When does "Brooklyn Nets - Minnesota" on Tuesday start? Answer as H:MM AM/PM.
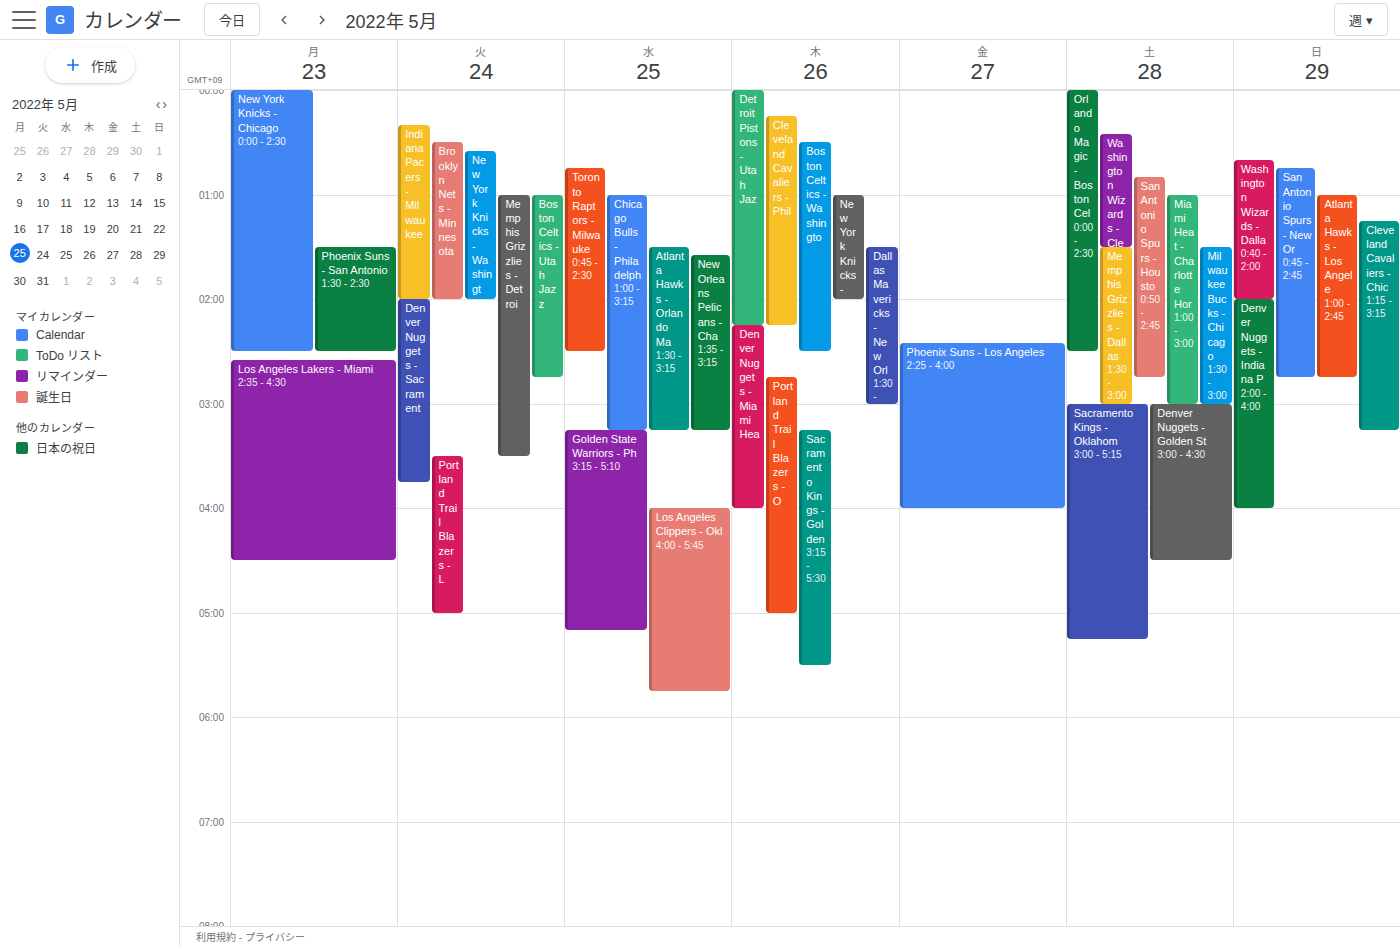
12:30 AM